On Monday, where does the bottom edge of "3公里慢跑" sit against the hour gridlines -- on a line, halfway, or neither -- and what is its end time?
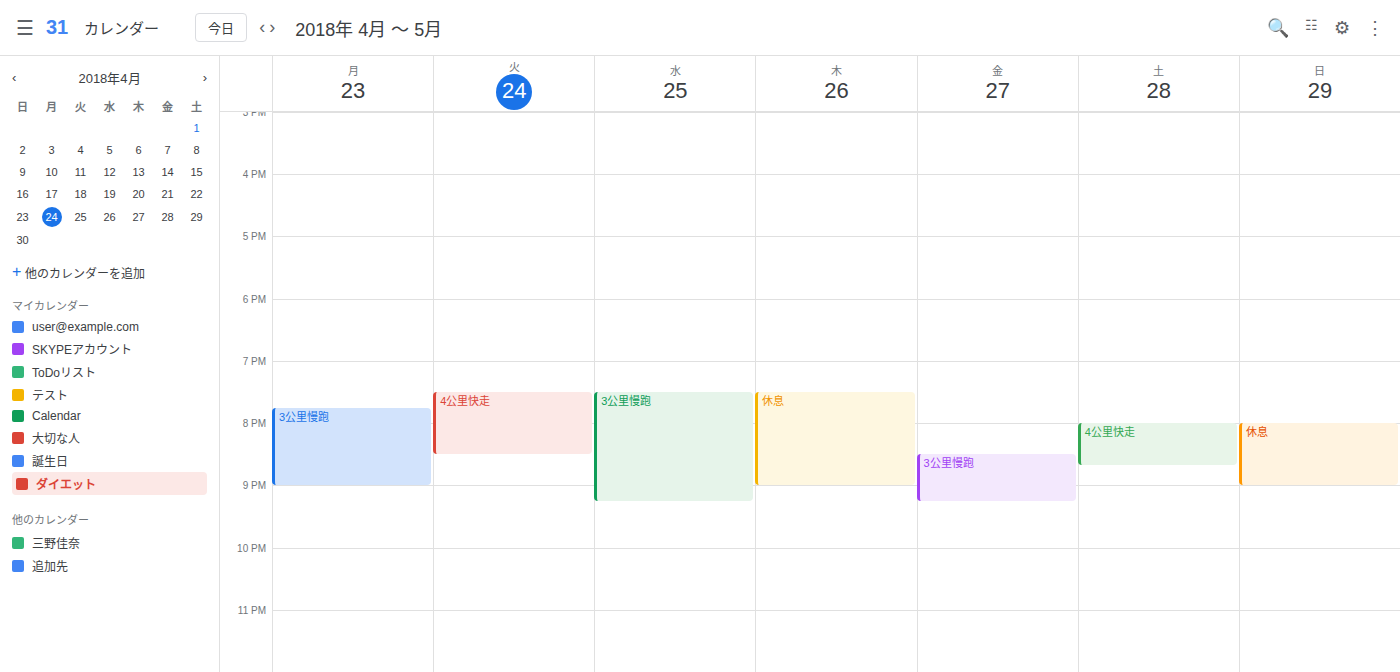
9:00 PM -- exactly on the 9 PM line.